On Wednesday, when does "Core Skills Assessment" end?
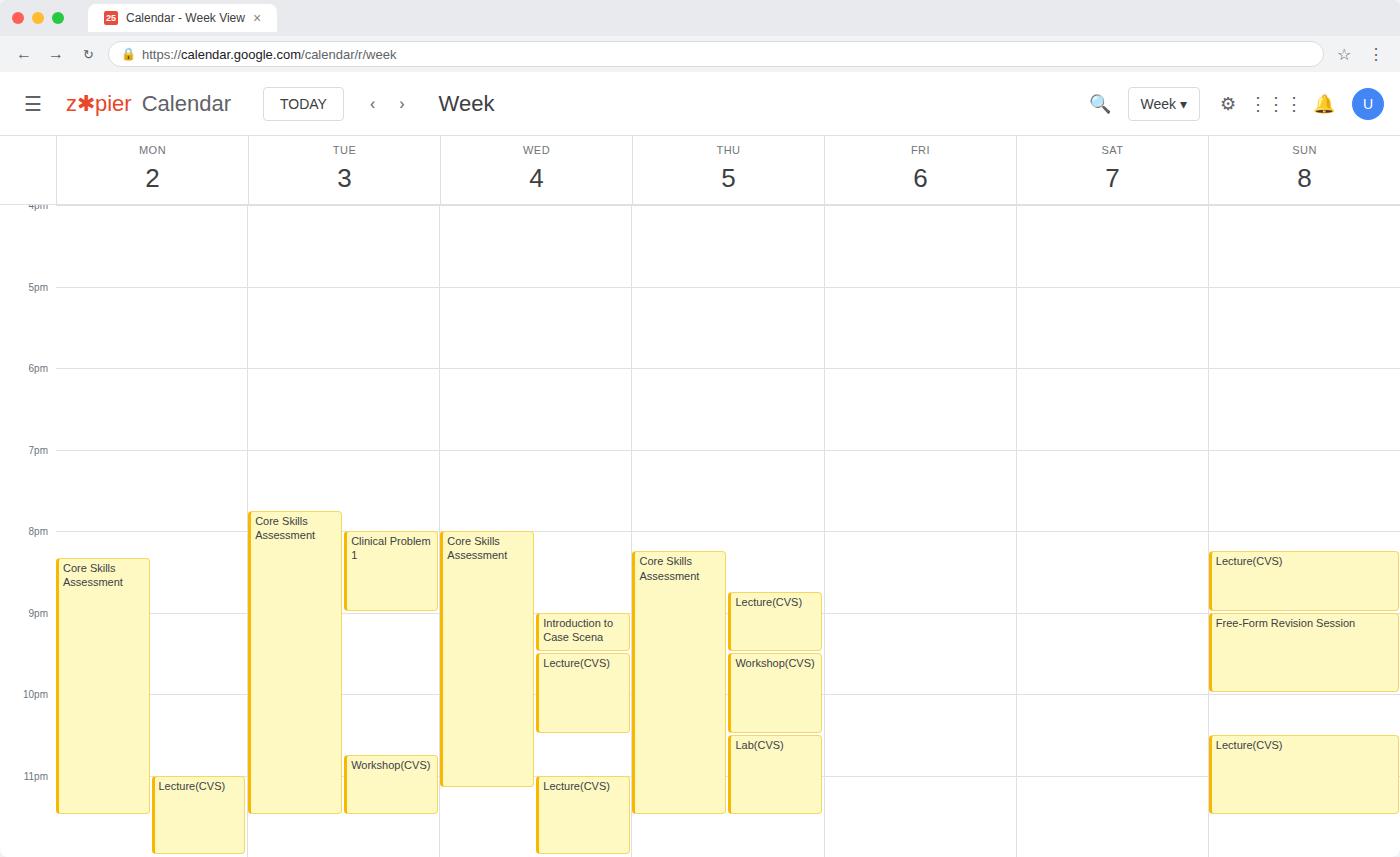
23:10